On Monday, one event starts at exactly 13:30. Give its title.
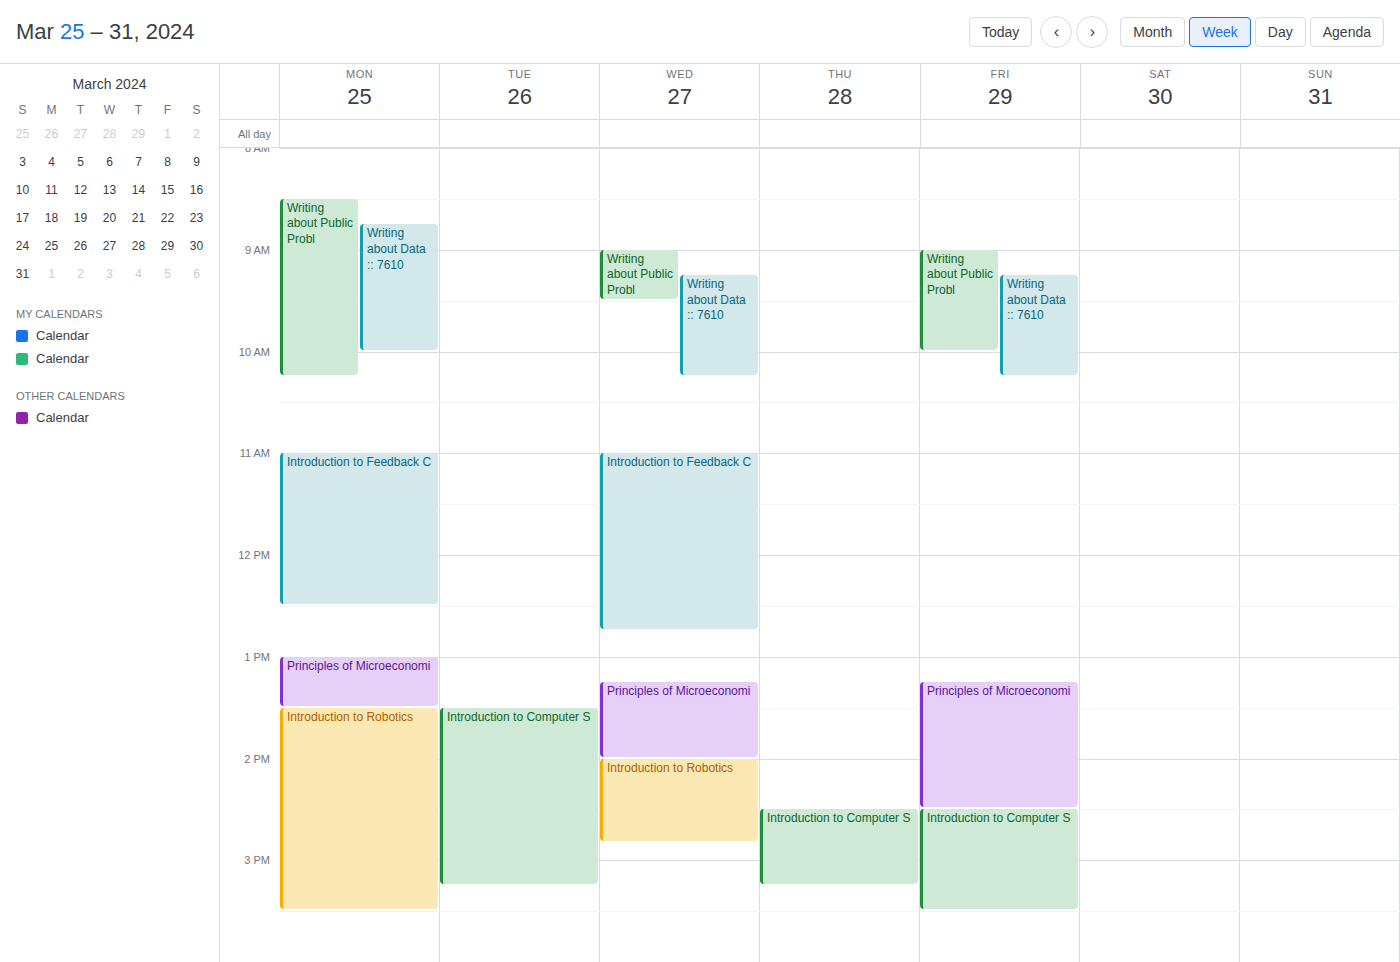
"Introduction to Robotics"